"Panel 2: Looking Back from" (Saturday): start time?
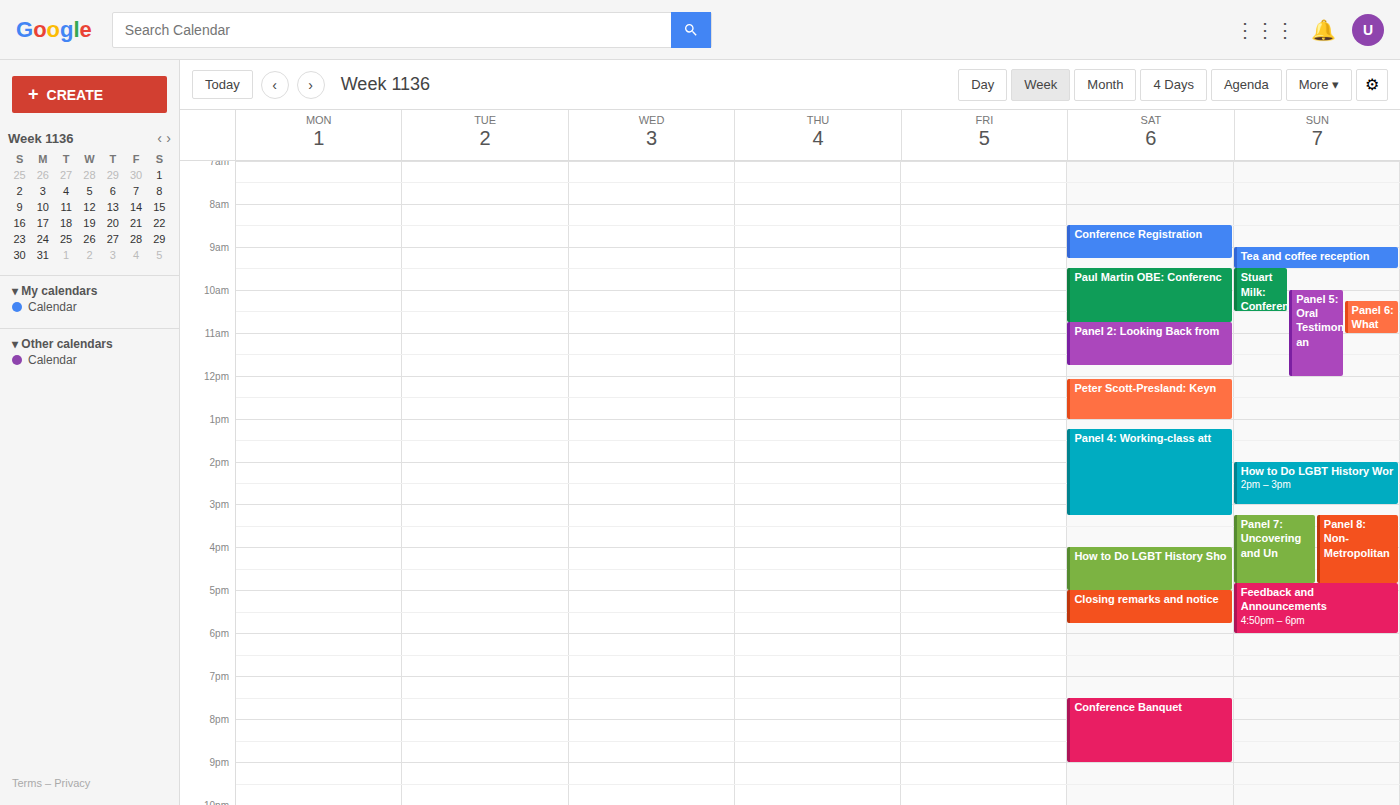
10:45 AM